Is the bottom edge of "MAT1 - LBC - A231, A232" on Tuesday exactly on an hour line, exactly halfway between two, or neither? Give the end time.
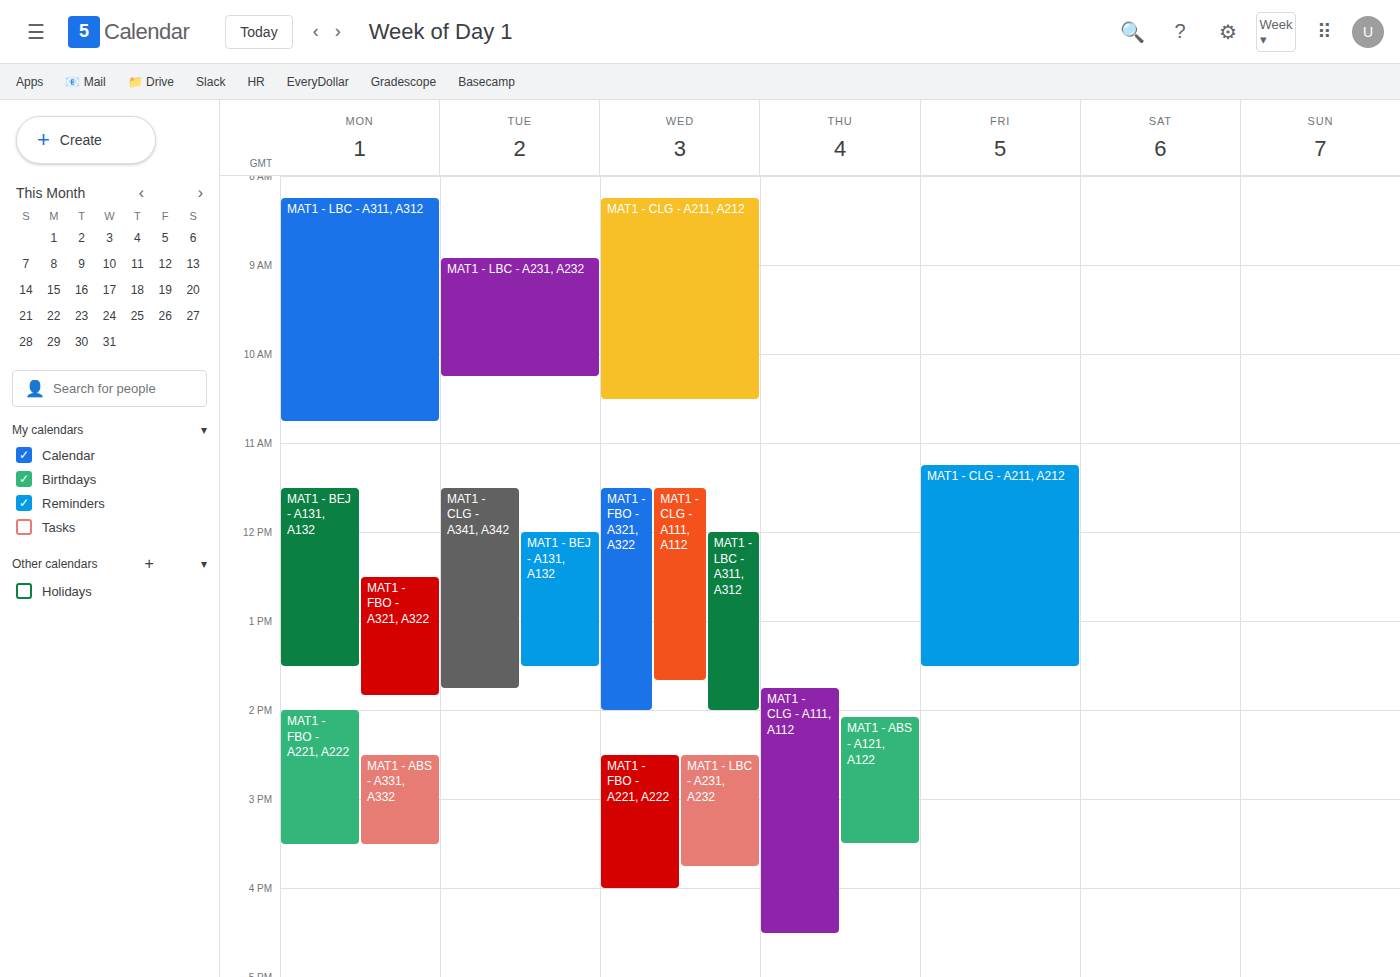
10:15 AM -- neither: a quarter of the way from the 10 AM line to the 11 AM line.